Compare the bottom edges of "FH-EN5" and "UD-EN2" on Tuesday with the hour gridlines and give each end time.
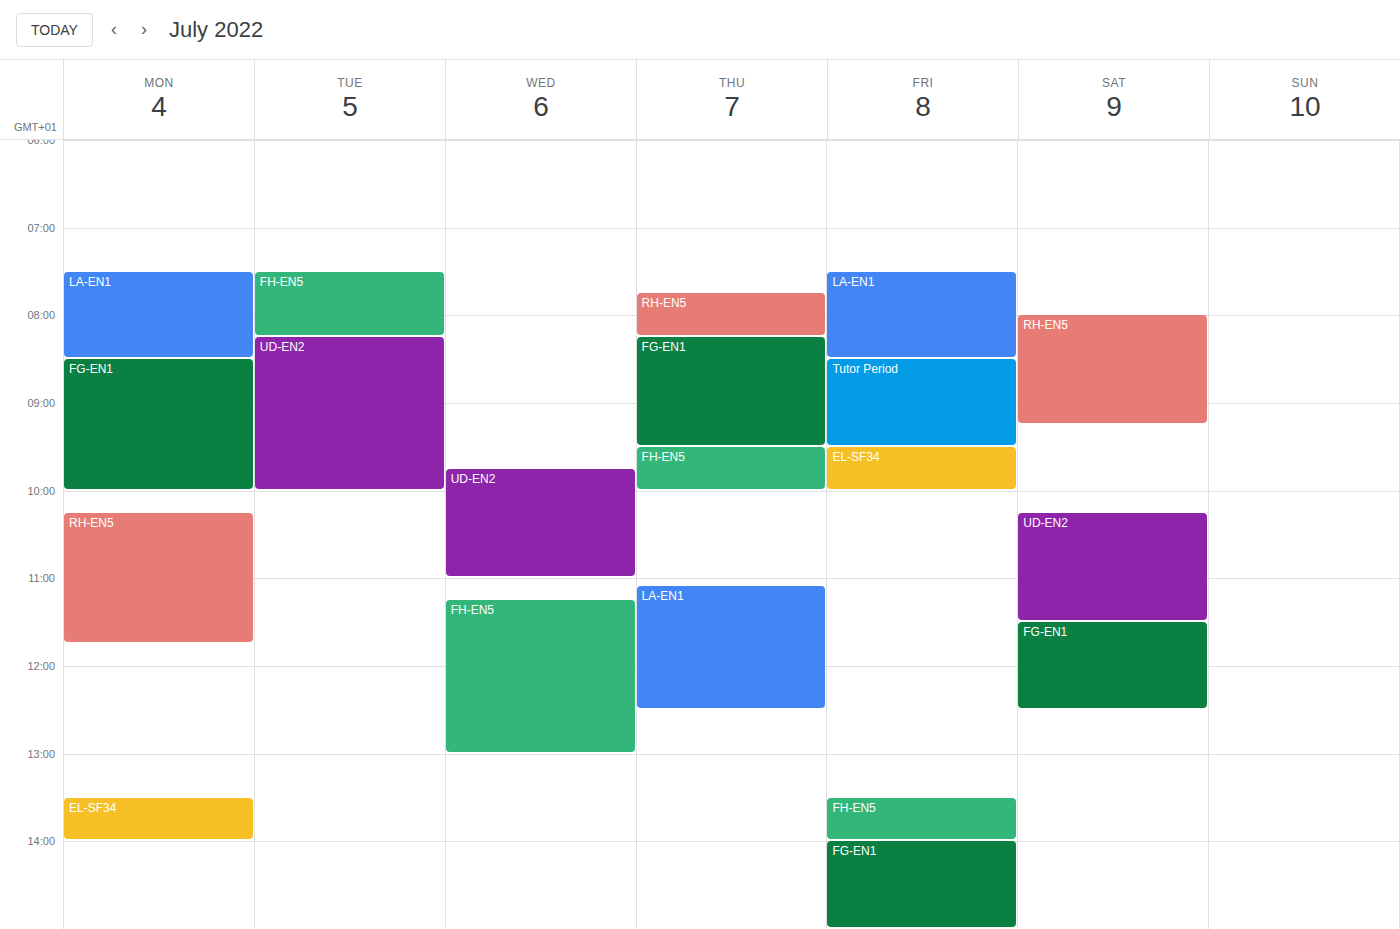
"FH-EN5": 8:15 AM, neither: a quarter of the way from the 8 AM line to the 9 AM line. "UD-EN2": 10:00 AM, exactly on the 10 AM line.